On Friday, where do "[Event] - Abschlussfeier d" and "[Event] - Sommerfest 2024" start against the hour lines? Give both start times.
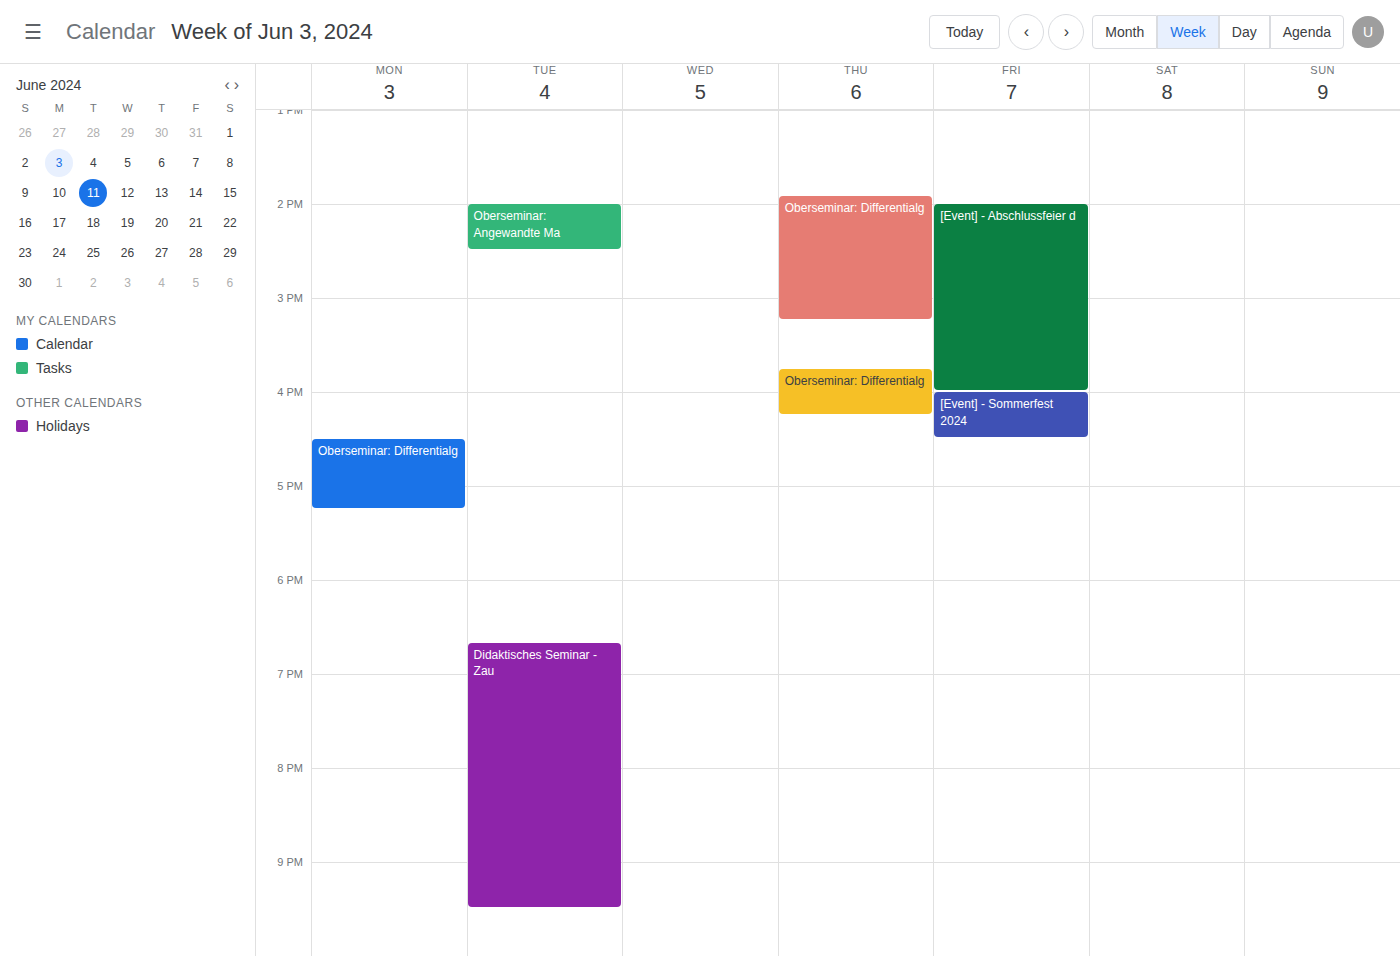
"[Event] - Abschlussfeier d": 2:00 PM, exactly on the 2 PM line. "[Event] - Sommerfest 2024": 4:00 PM, exactly on the 4 PM line.